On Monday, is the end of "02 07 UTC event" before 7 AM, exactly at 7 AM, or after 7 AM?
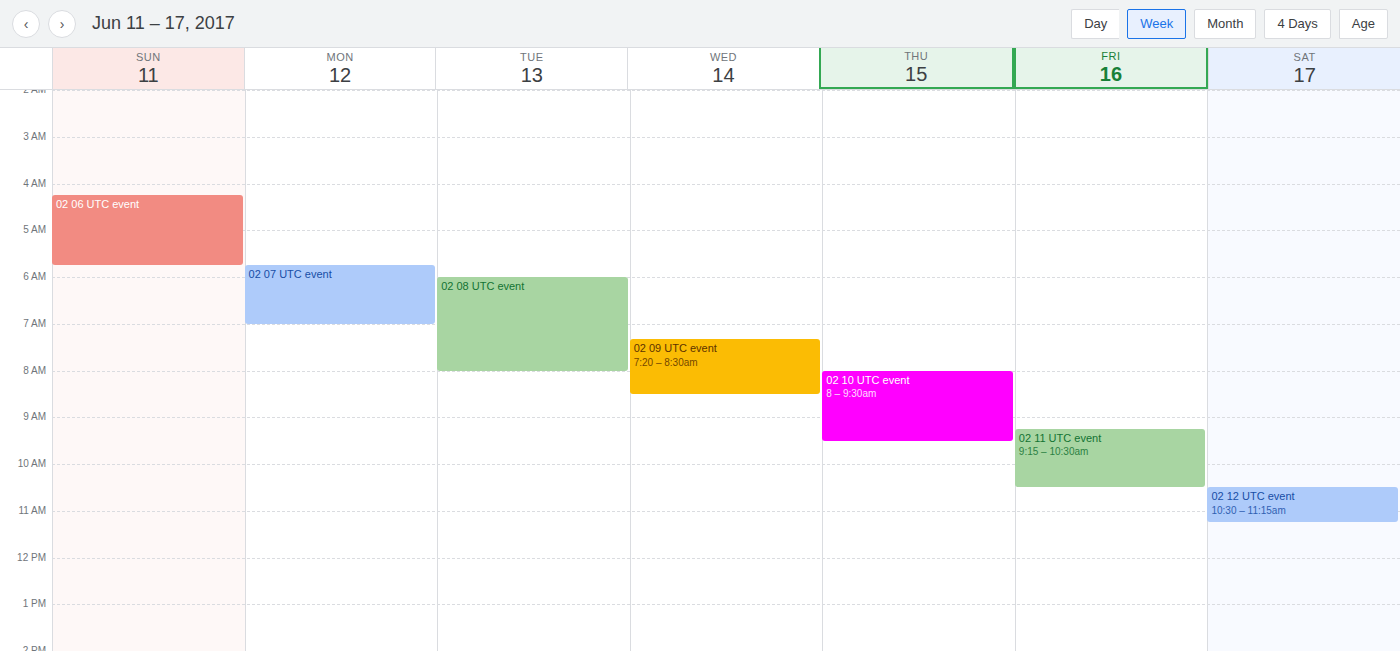
7:00 AM -- exactly at 7 AM, on the 7 AM line.